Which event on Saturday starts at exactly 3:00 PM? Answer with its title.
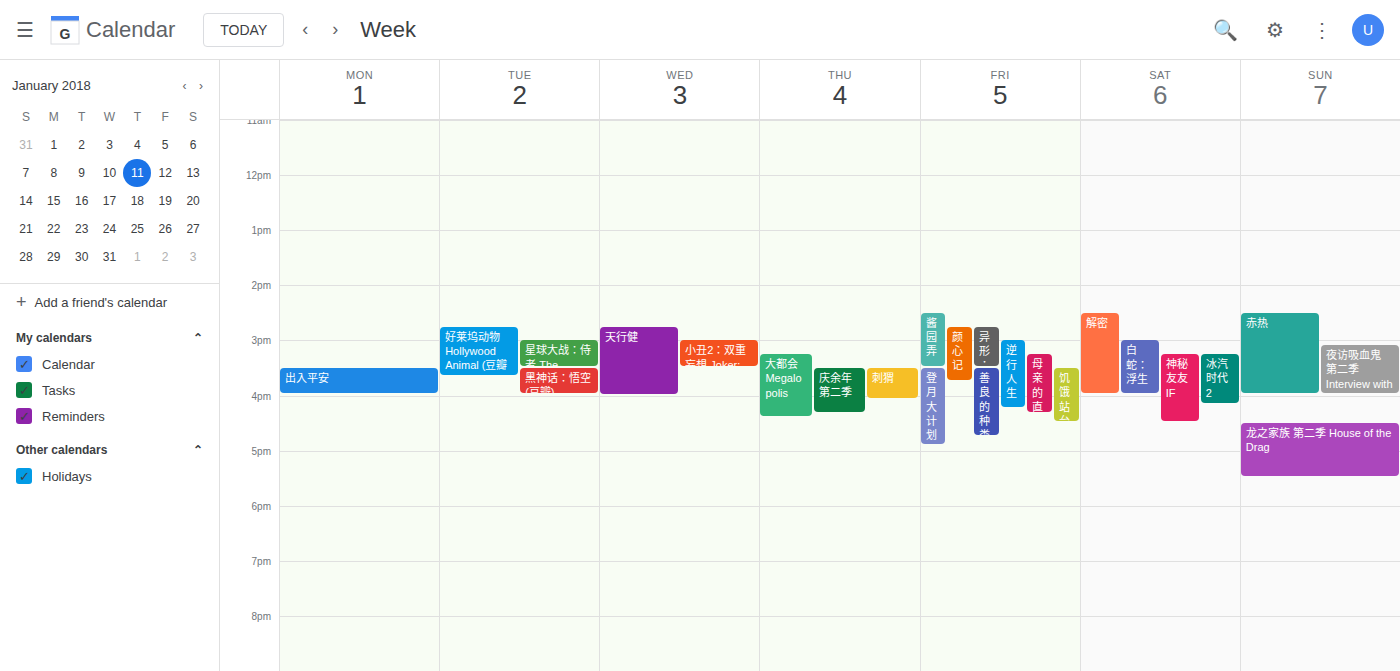
"白蛇：浮生"